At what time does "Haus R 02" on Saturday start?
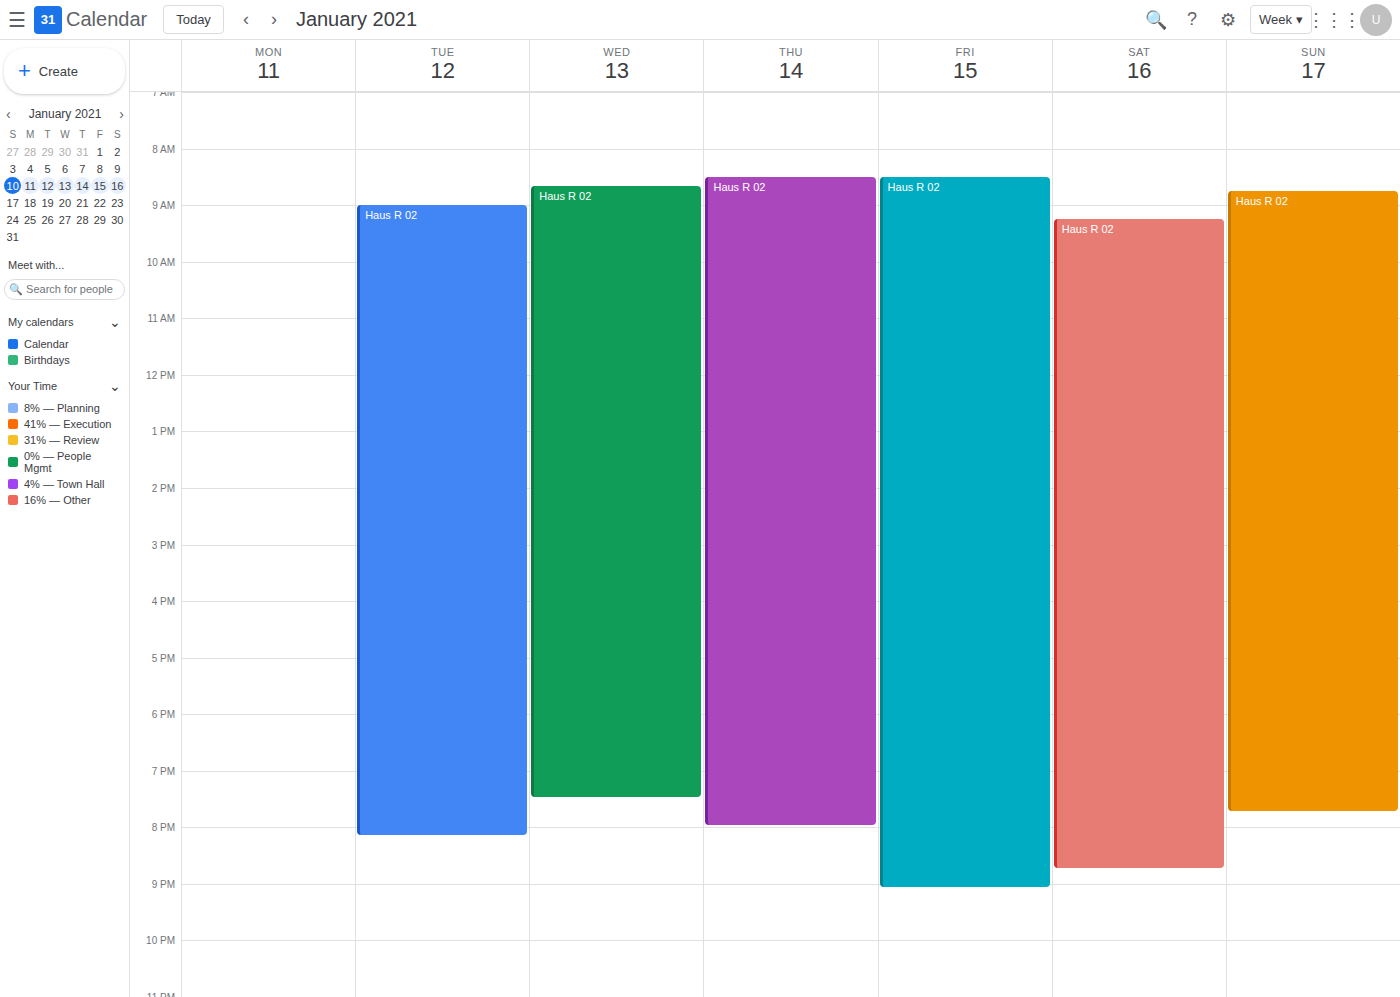
9:15 AM